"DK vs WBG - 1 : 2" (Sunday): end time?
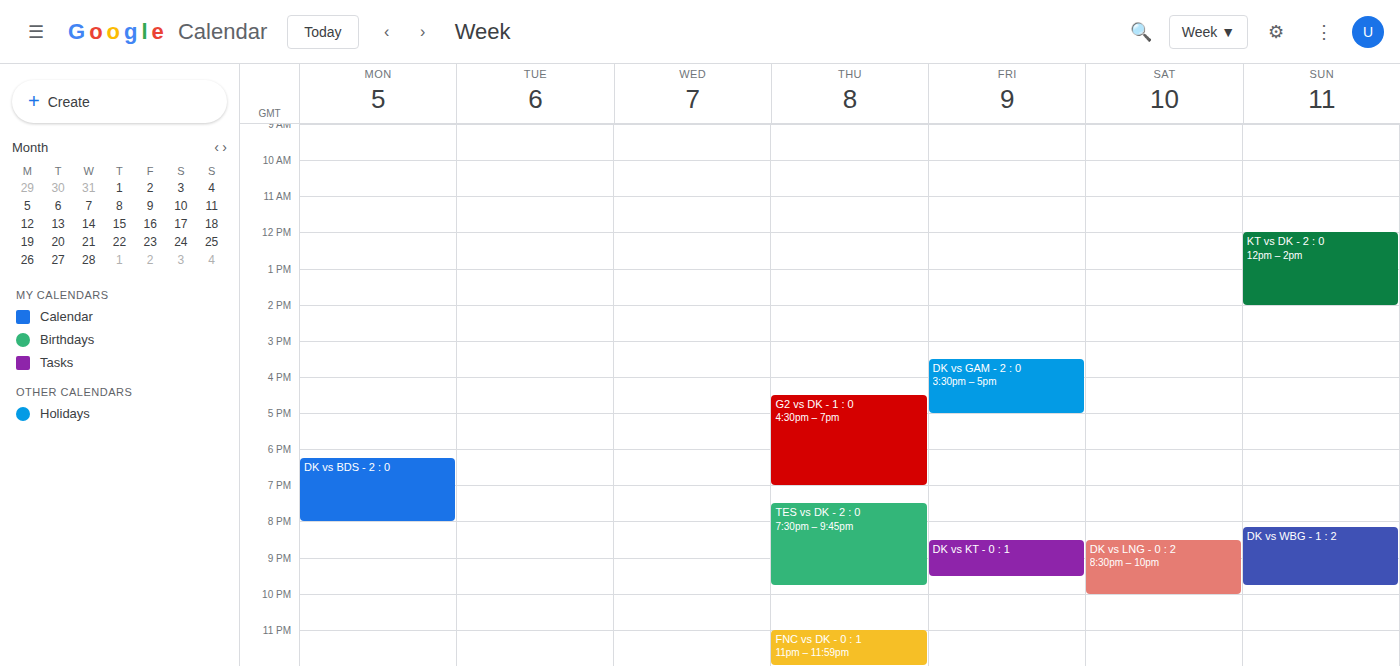
21:45